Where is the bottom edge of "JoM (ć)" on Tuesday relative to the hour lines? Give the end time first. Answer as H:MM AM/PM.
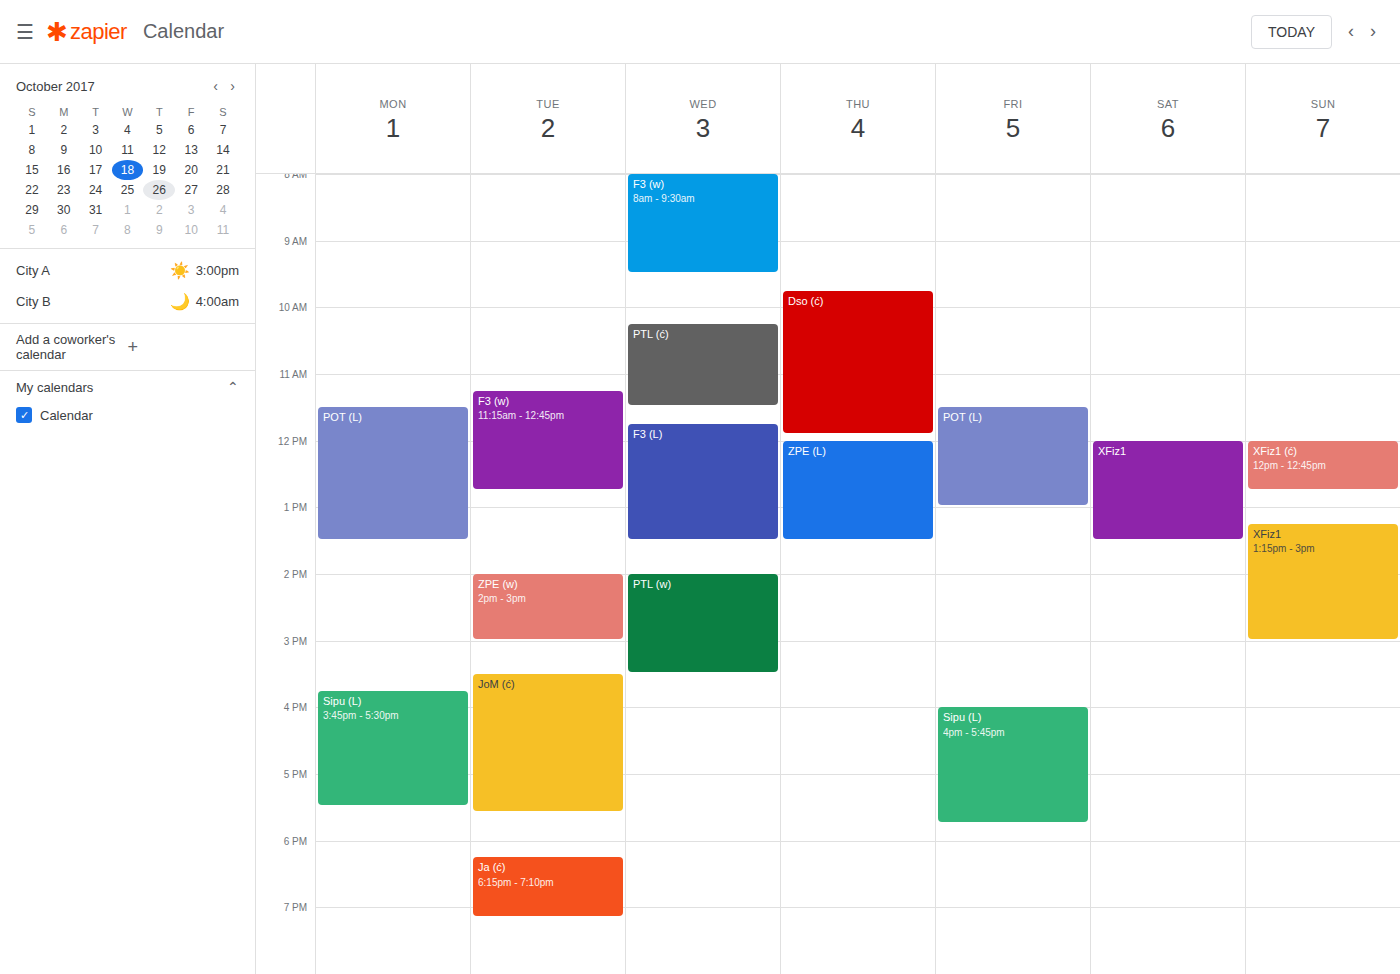
5:35 PM -- neither: 35 minutes below the 5 PM line and 25 minutes above the 6 PM line.